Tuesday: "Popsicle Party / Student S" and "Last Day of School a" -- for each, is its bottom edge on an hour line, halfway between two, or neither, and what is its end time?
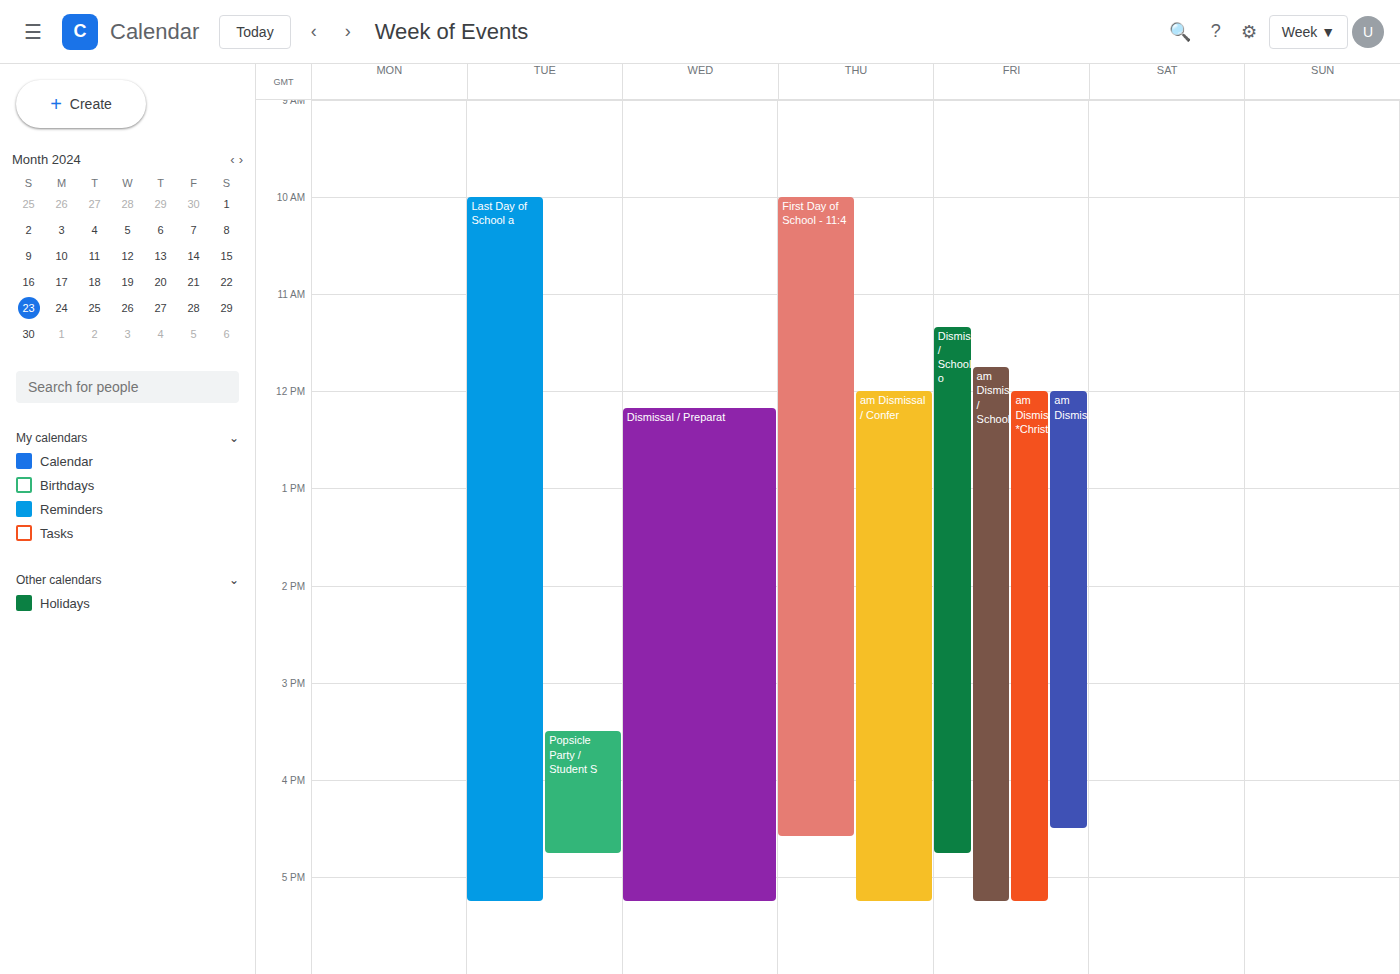
"Popsicle Party / Student S": 16:45, neither: three quarters of the way from the 16:00 line to the 17:00 line. "Last Day of School a": 17:15, neither: a quarter of the way from the 17:00 line to the 18:00 line.